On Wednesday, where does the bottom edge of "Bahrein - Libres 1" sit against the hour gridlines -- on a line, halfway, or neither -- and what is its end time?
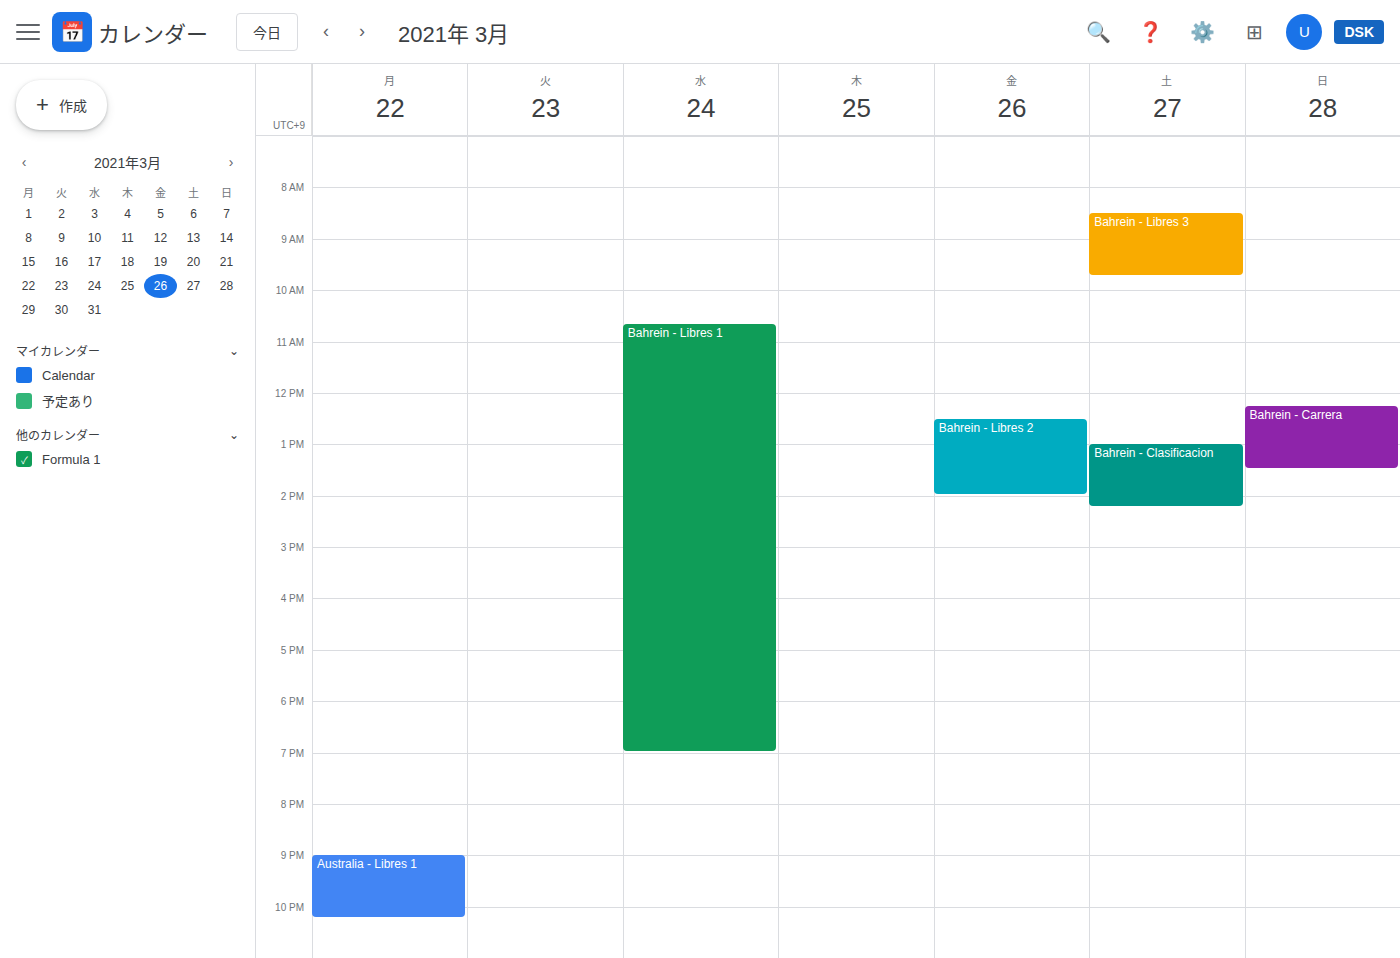
7:00 PM -- exactly on the 7 PM line.